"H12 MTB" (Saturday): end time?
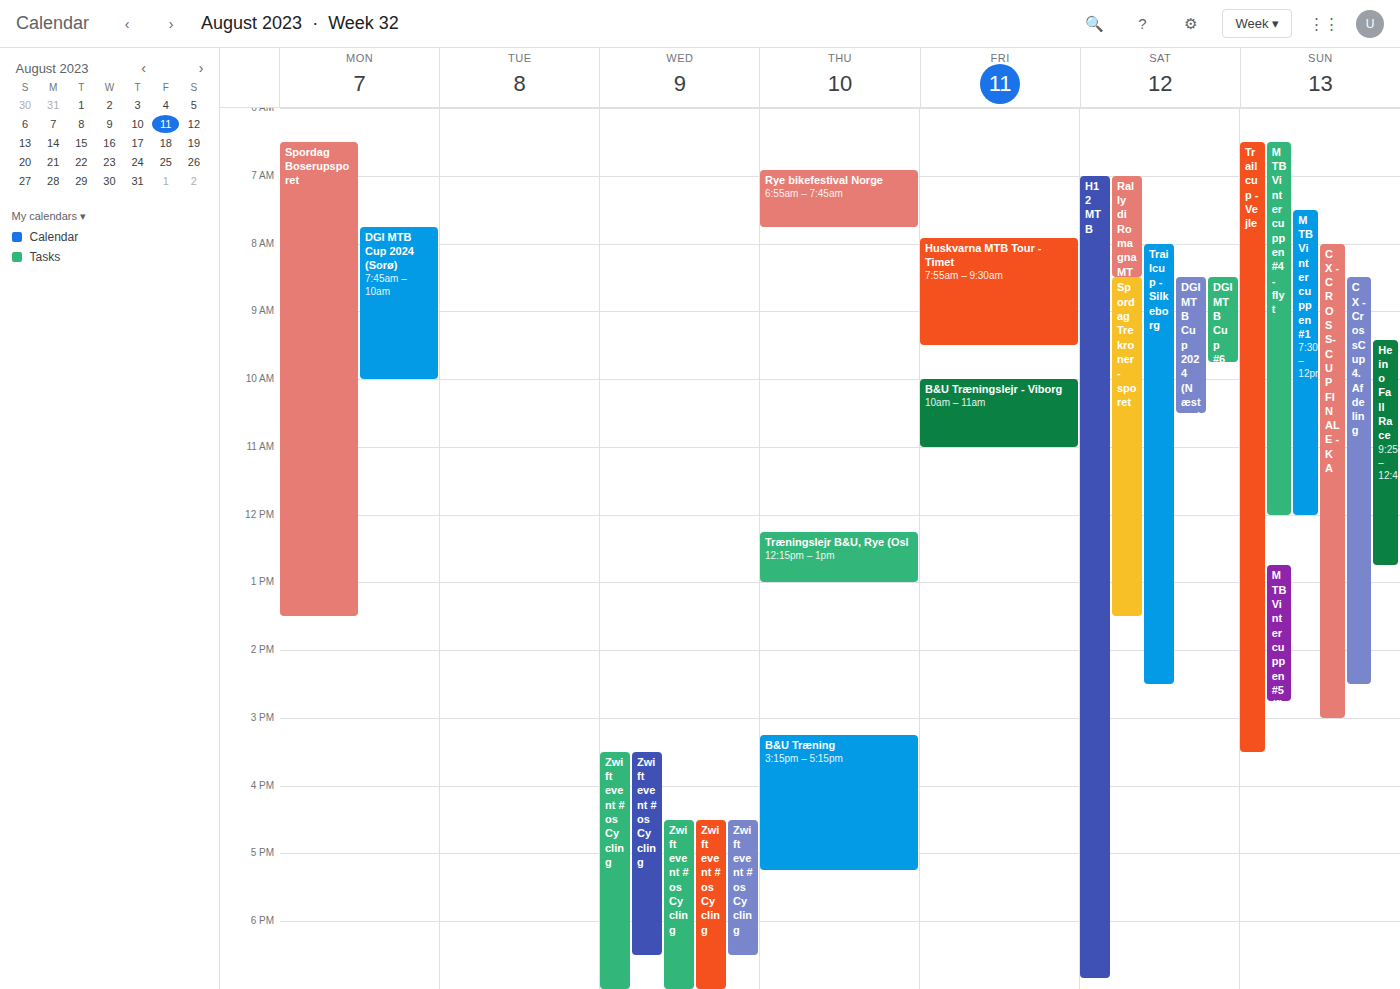
6:50 PM